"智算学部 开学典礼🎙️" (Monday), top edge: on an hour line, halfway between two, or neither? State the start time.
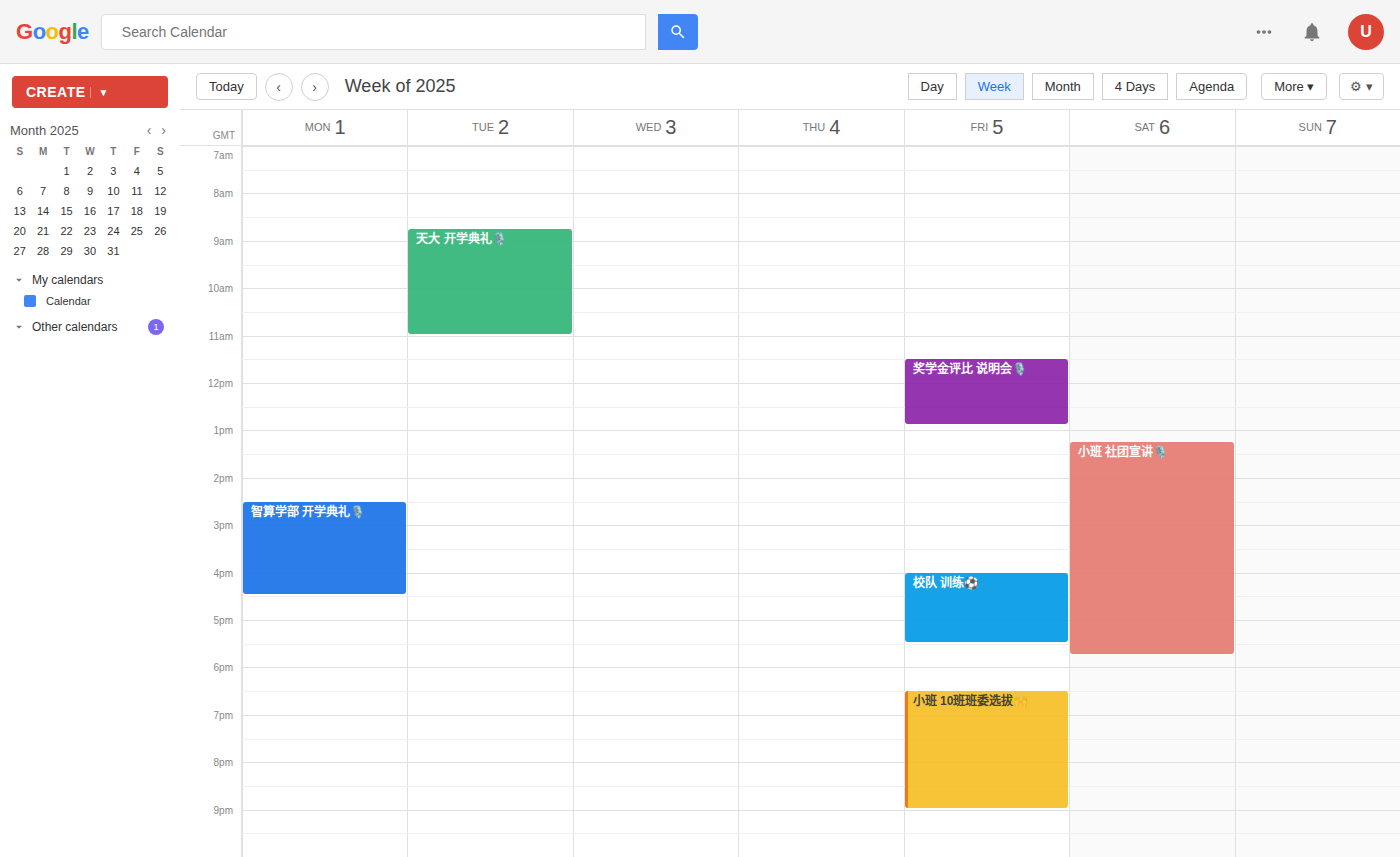
2:30 PM -- halfway between the 2 PM and 3 PM lines.